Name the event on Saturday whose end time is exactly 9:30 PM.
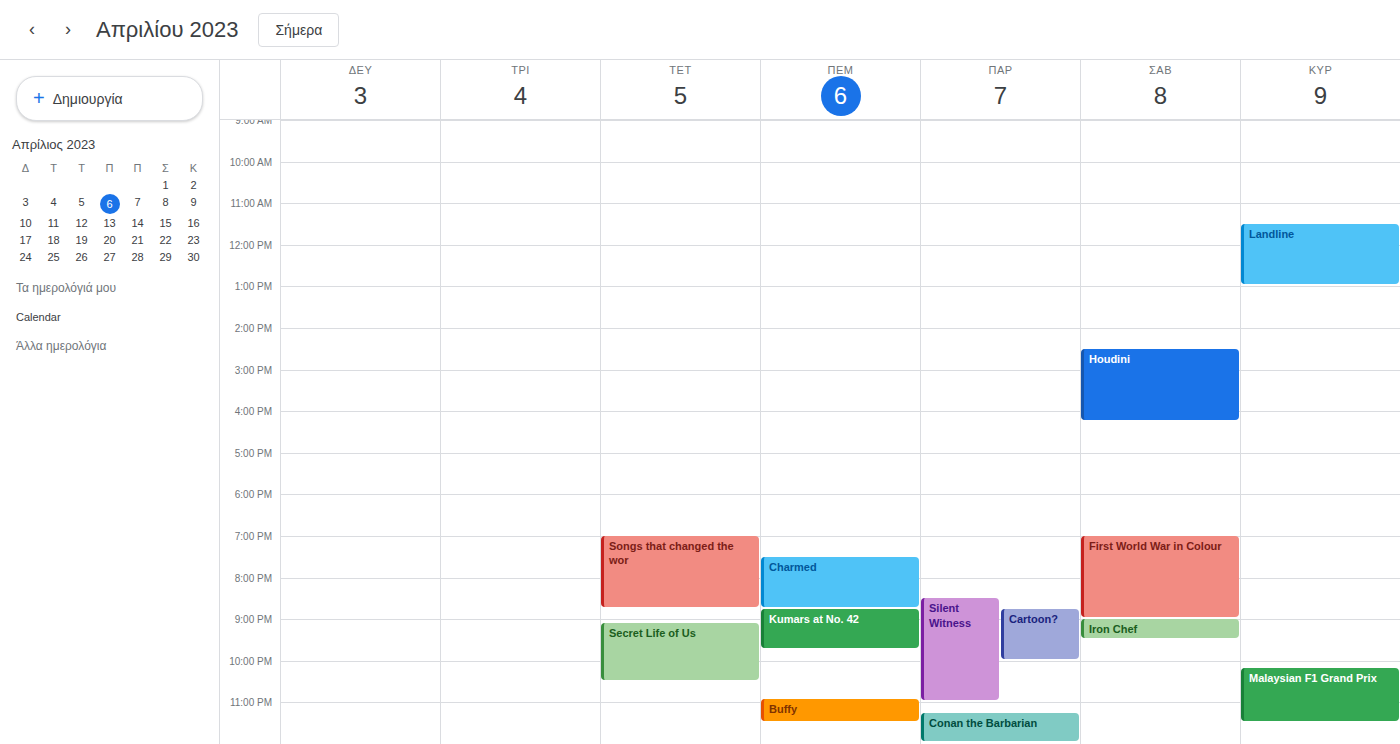
"Iron Chef"